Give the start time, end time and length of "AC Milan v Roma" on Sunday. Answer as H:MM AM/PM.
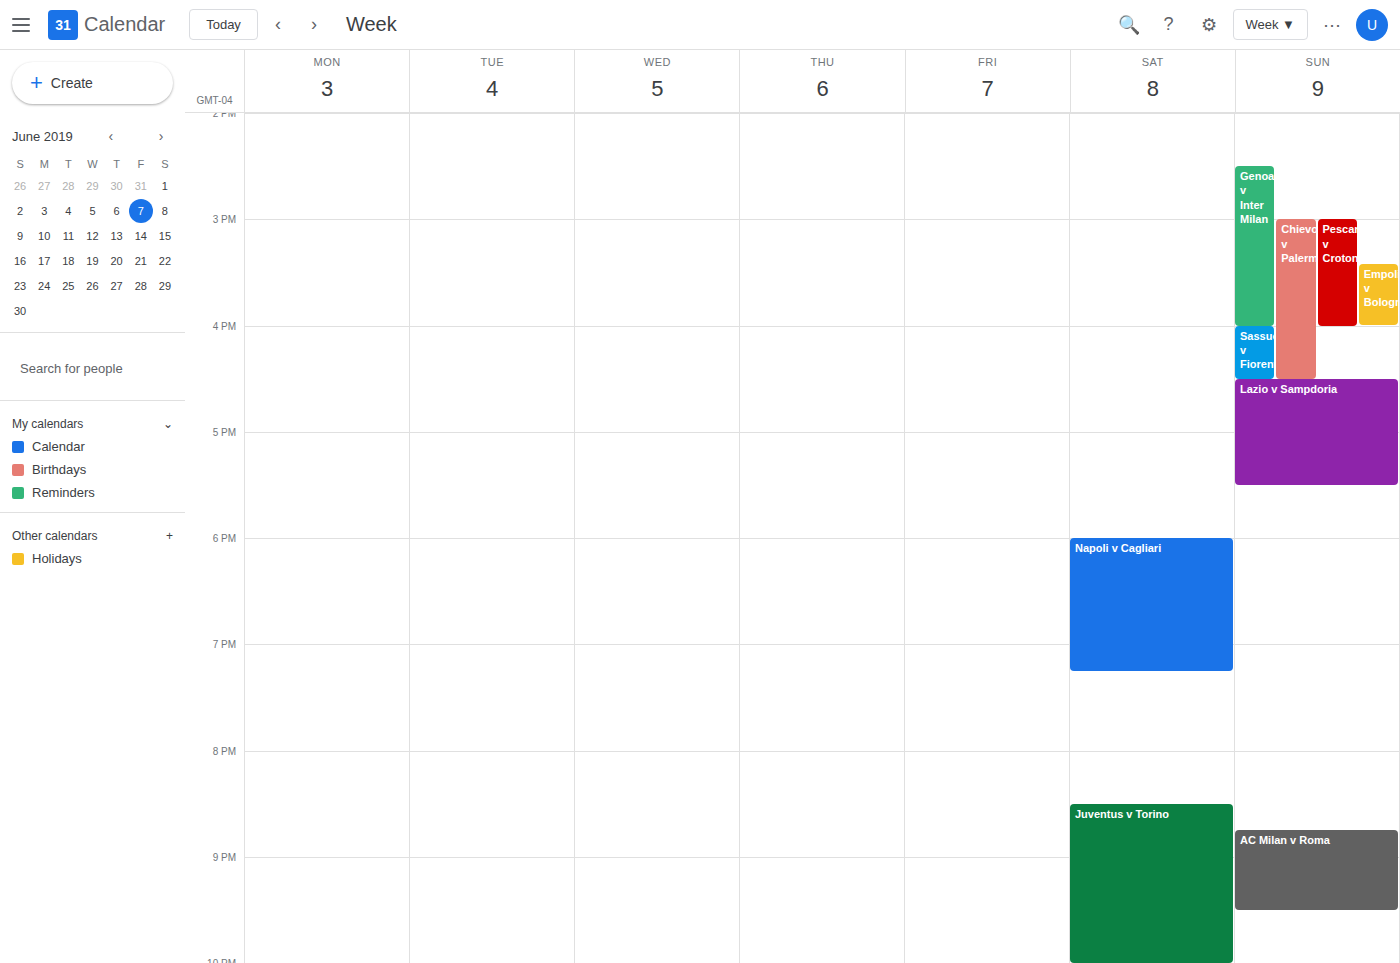
8:45 PM to 9:30 PM, 45 minutes